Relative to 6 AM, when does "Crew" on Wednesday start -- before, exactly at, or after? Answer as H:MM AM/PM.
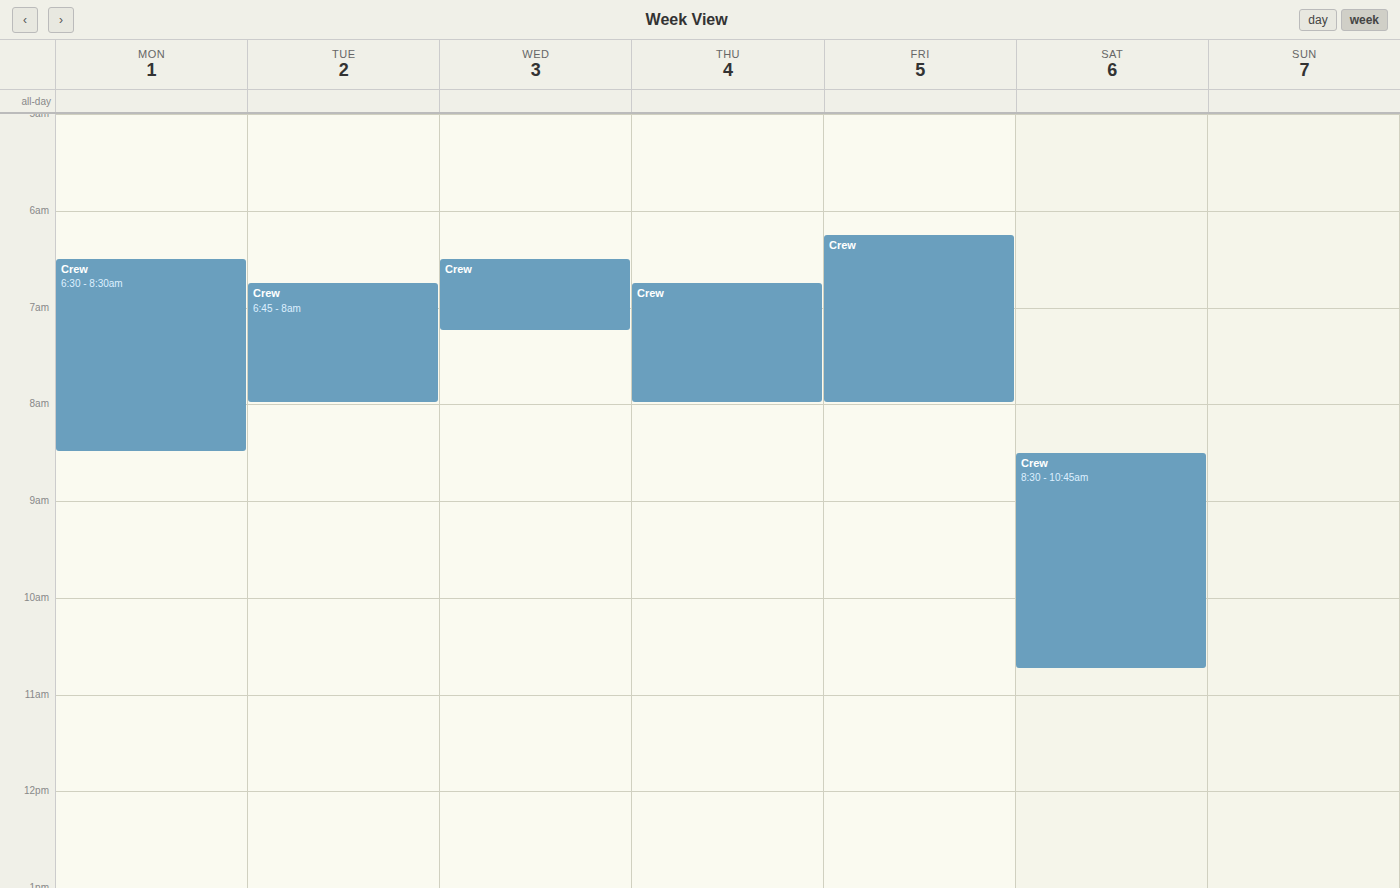
6:30 AM -- after 6 AM, 30 minutes below the 6 AM line.